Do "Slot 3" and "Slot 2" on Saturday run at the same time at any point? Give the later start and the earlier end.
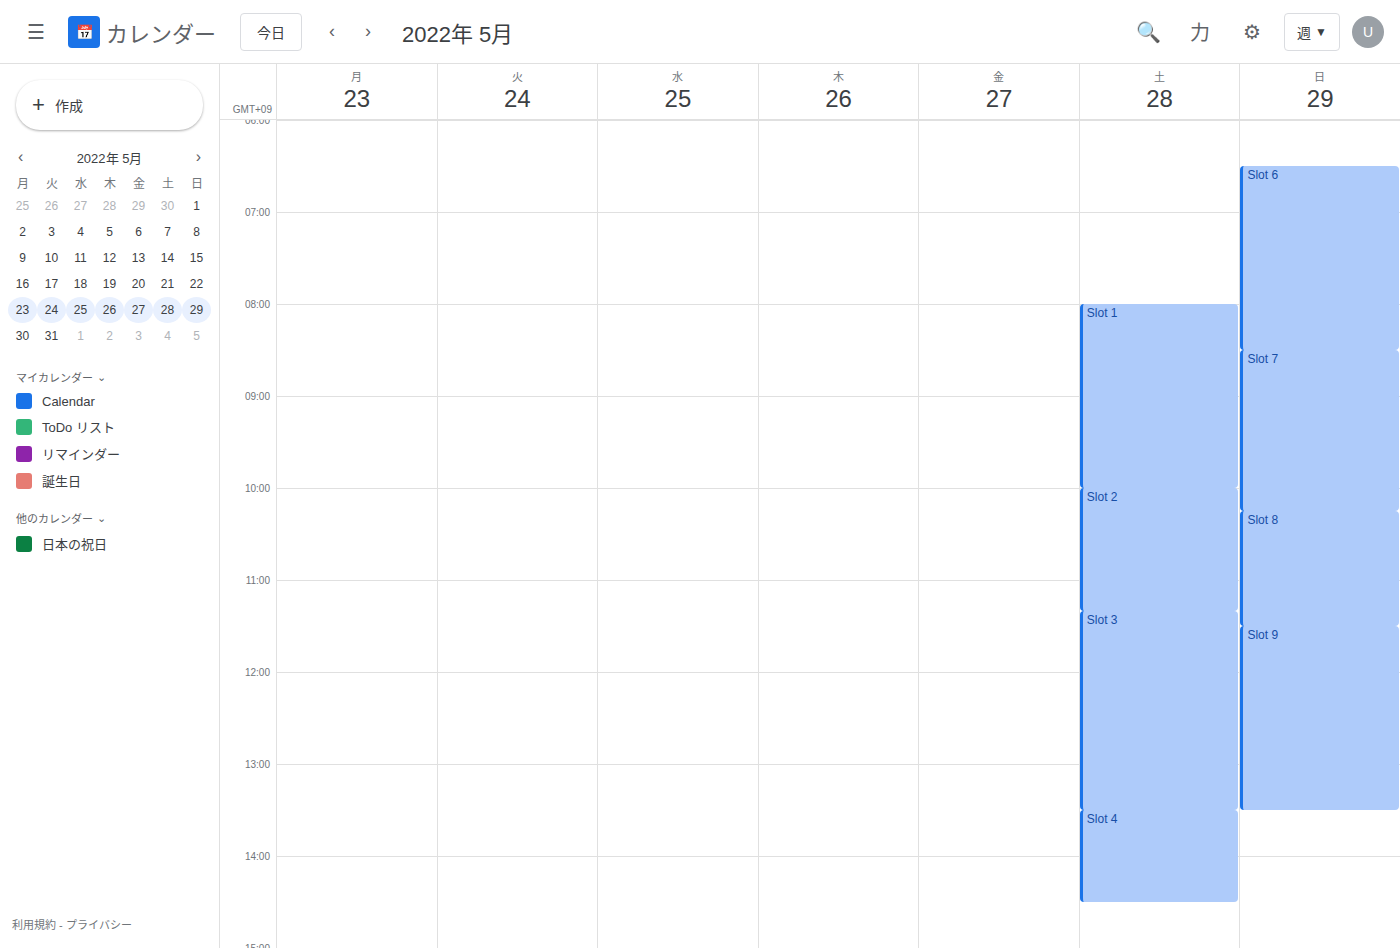
"Slot 2" ends at 11:20, exactly when "Slot 3" starts -- they touch but do not overlap.